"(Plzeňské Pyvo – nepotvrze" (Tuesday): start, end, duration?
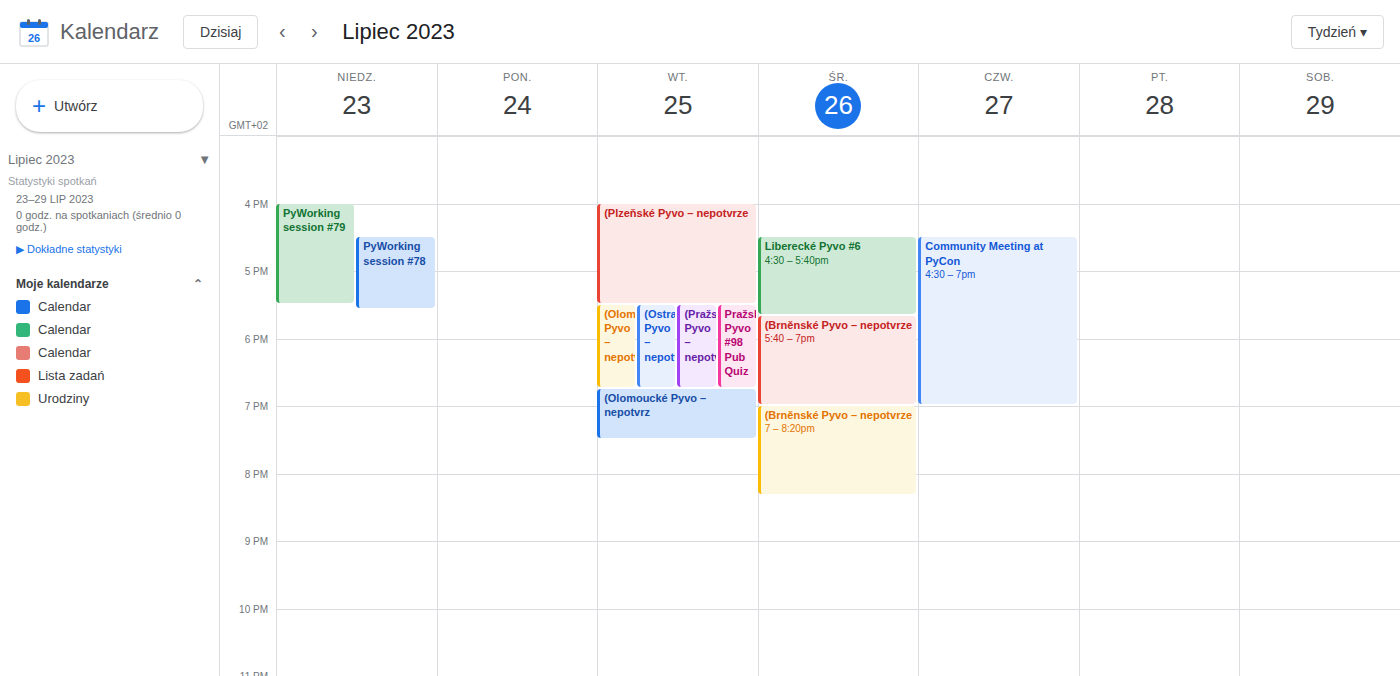
4:00 PM to 5:30 PM, 1 hour 30 minutes